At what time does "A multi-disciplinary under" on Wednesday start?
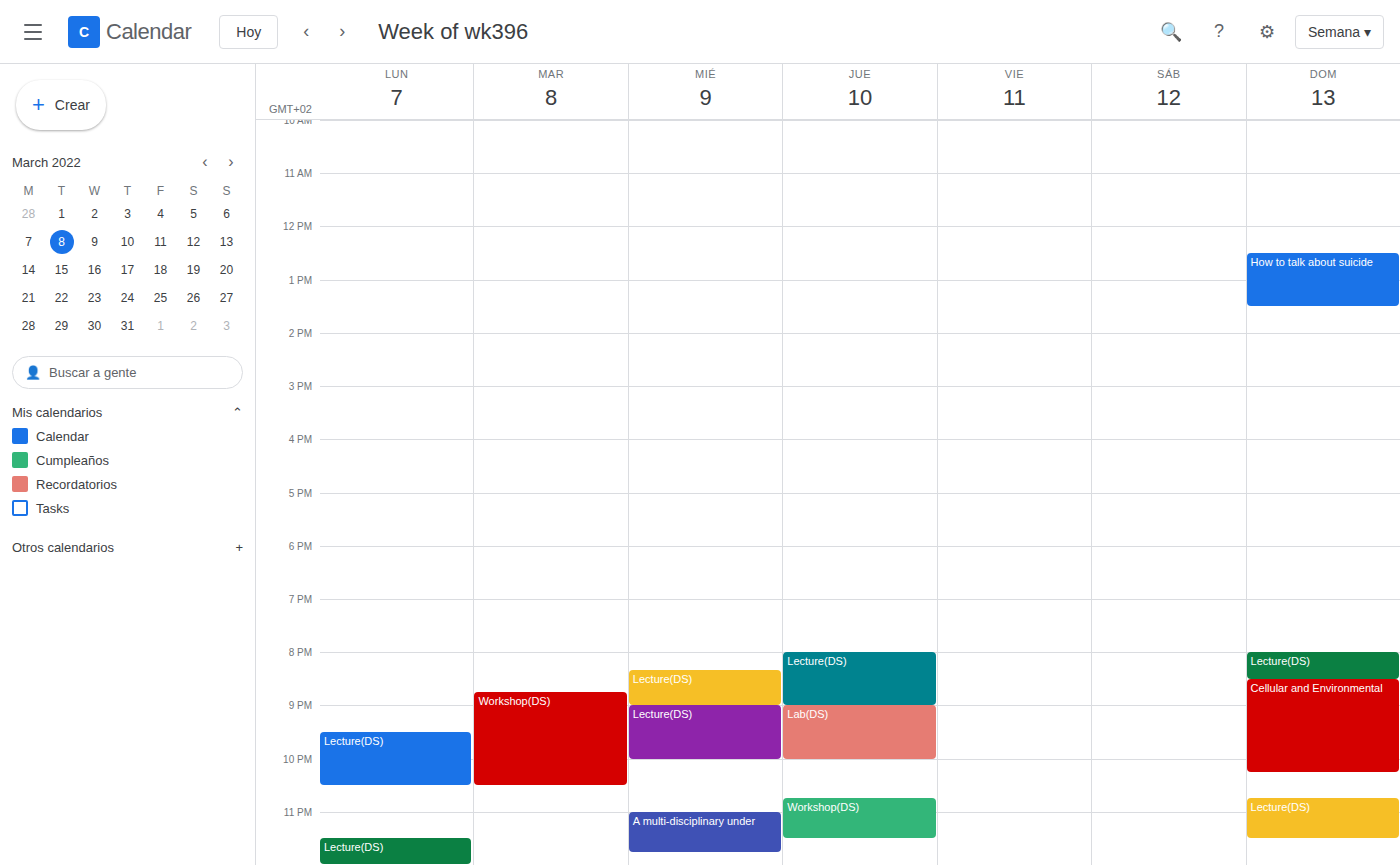
11:00 PM